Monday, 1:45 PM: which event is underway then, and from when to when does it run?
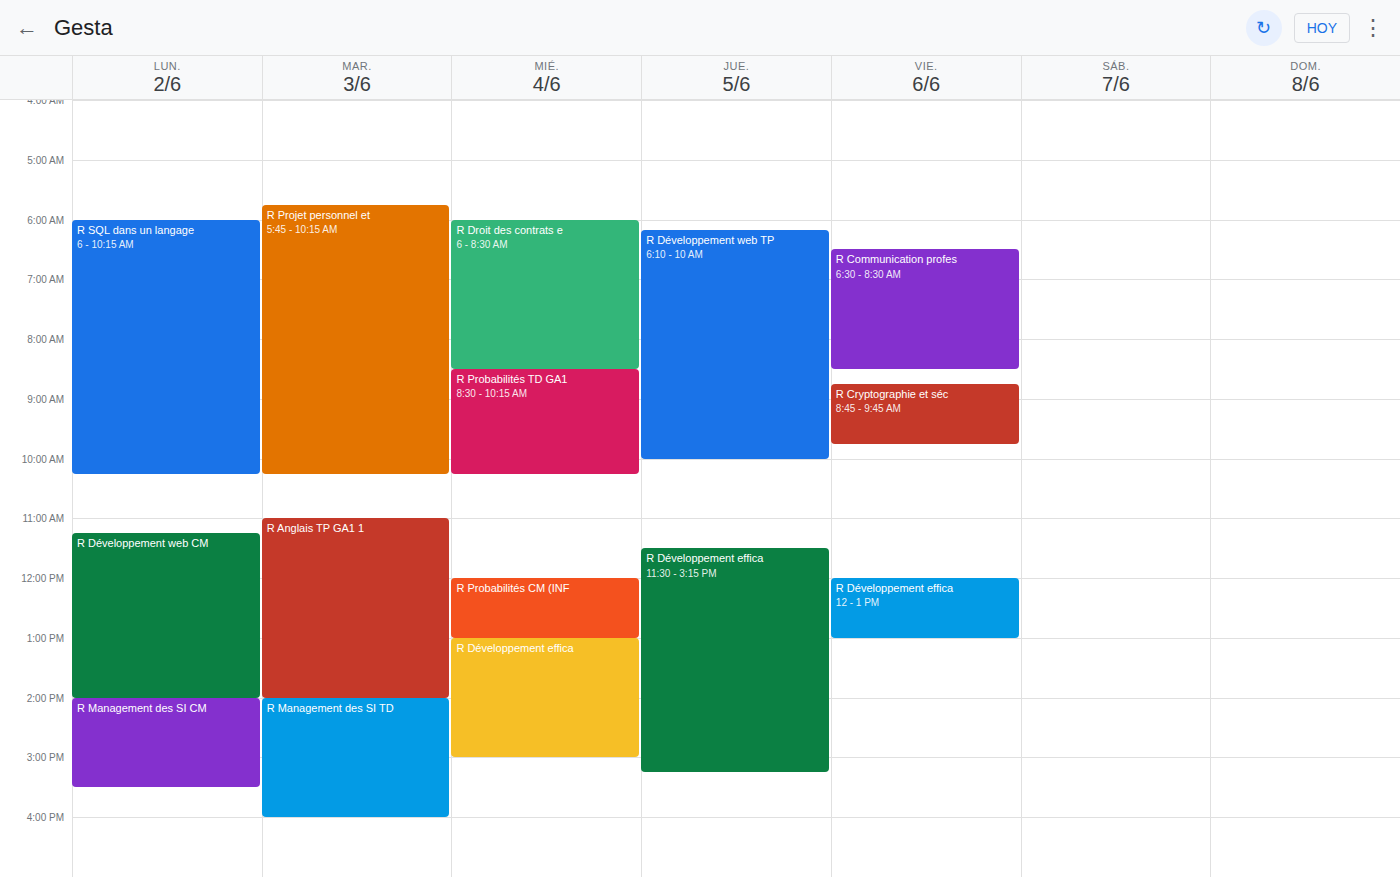
"R Développement web CM", 11:15 AM to 2:00 PM